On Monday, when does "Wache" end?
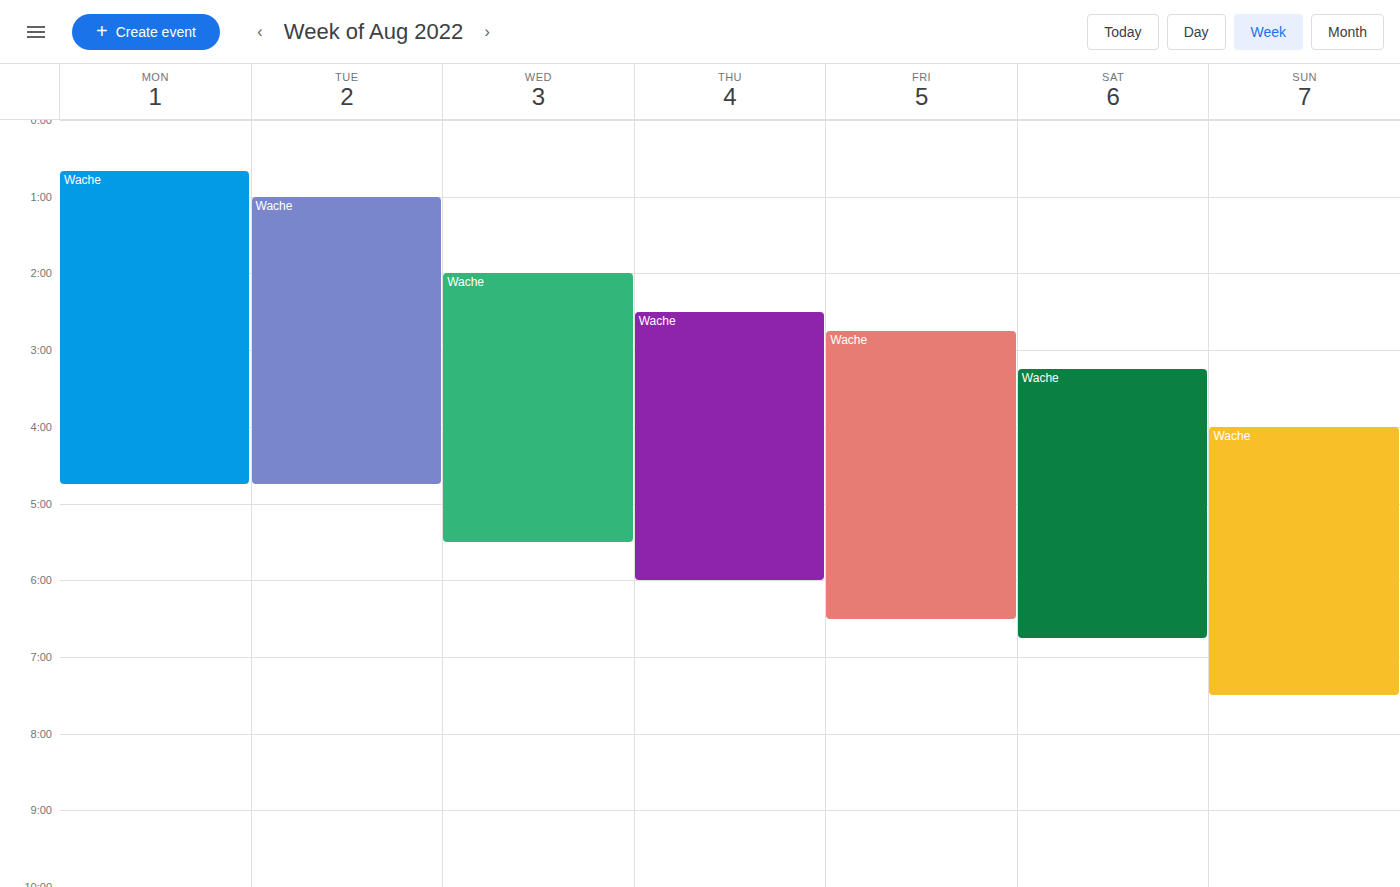
04:45